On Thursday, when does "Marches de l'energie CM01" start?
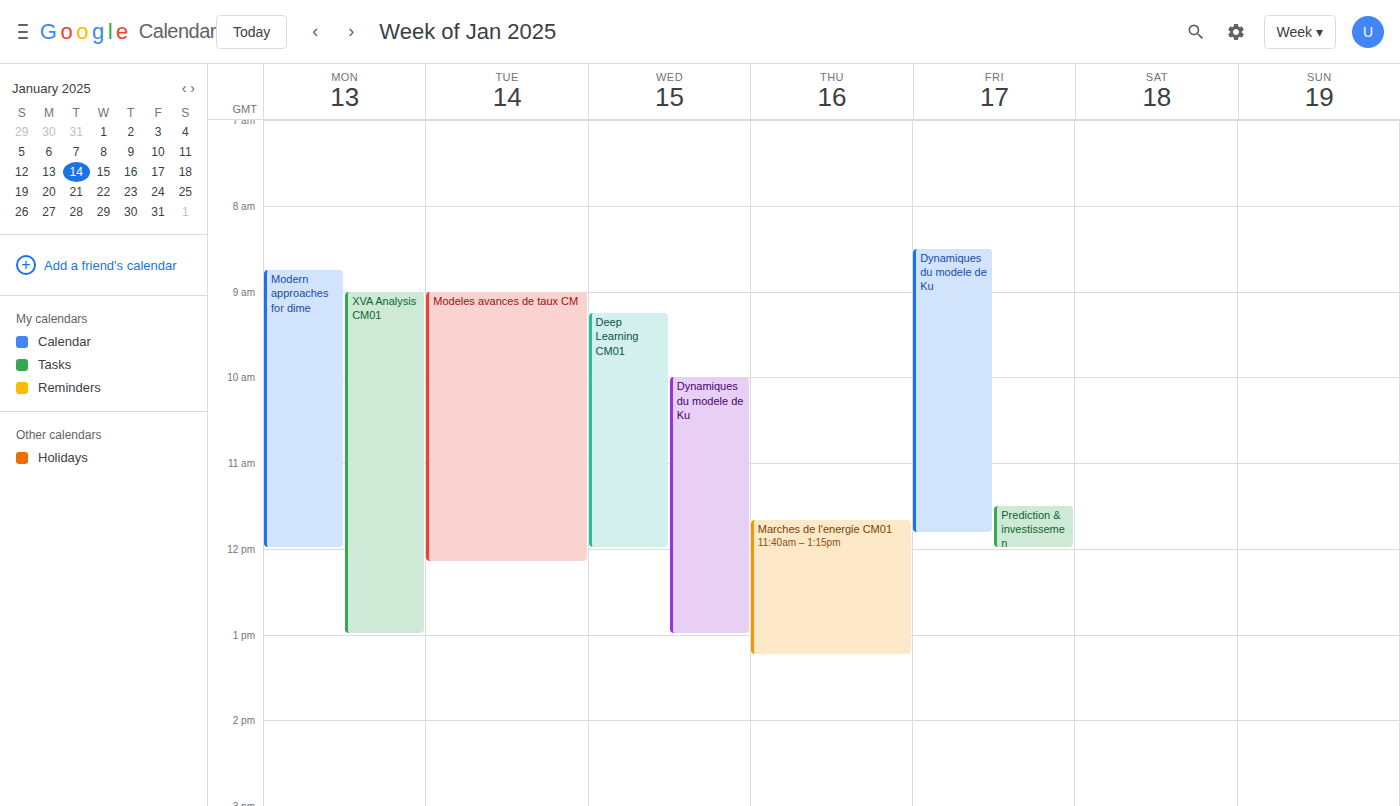
11:40 AM